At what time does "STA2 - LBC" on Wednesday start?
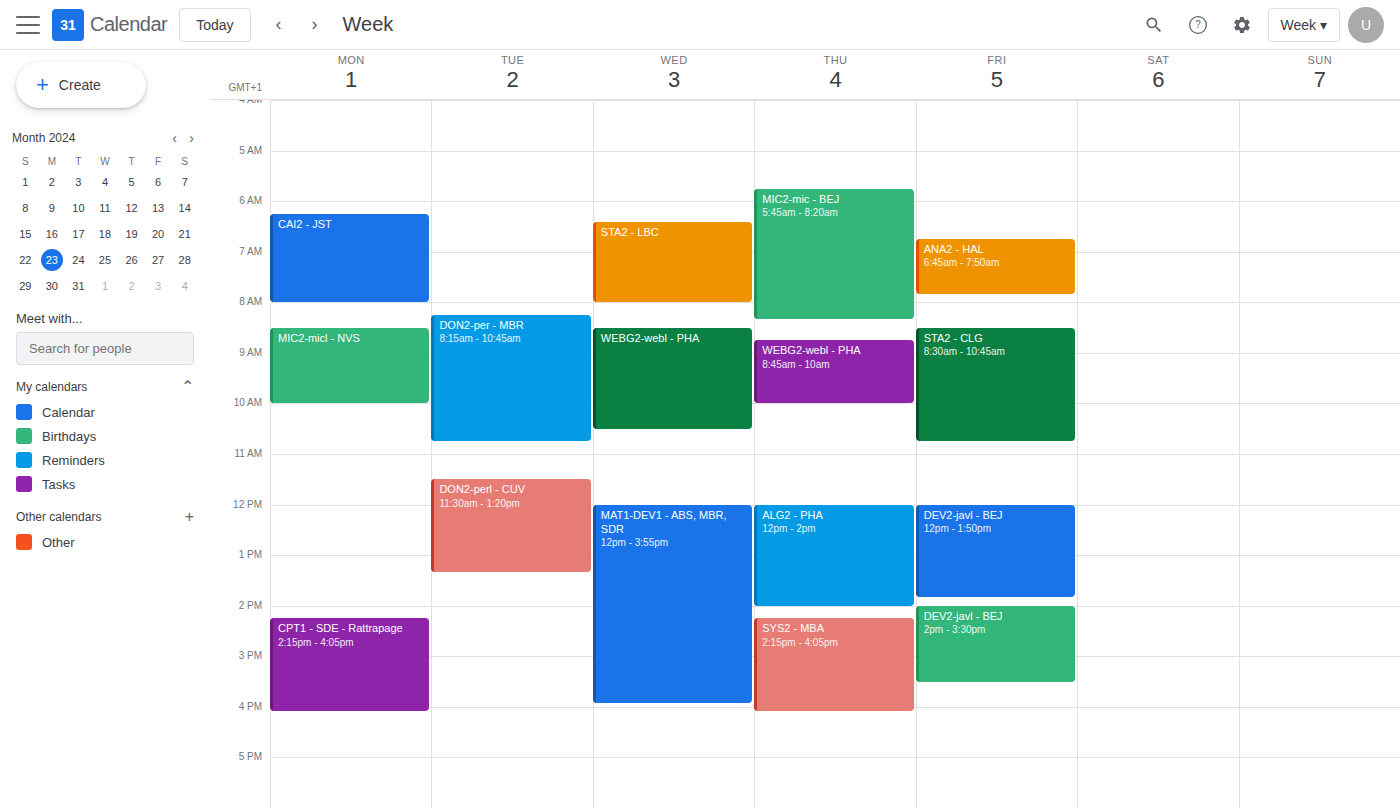
6:25 AM